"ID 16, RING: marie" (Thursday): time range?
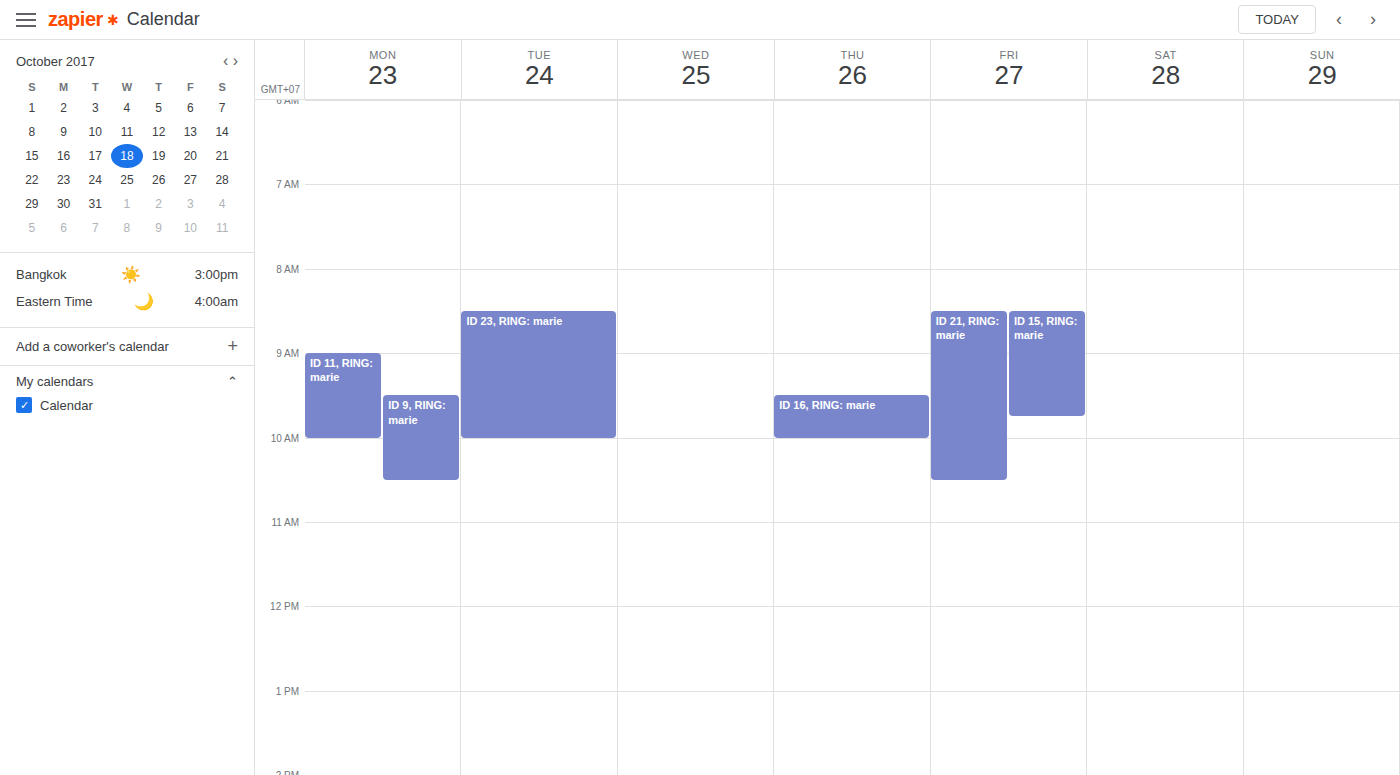
9:30 AM to 10:00 AM